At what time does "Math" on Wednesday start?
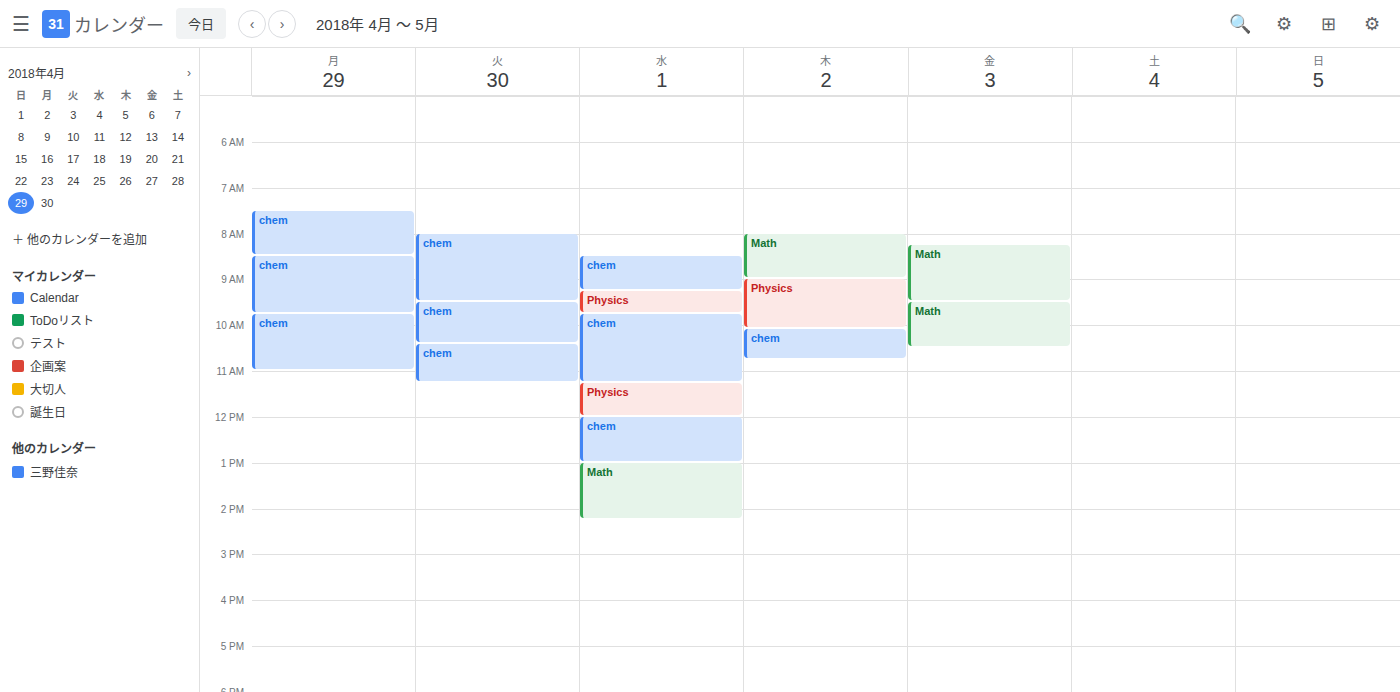
1:00 PM